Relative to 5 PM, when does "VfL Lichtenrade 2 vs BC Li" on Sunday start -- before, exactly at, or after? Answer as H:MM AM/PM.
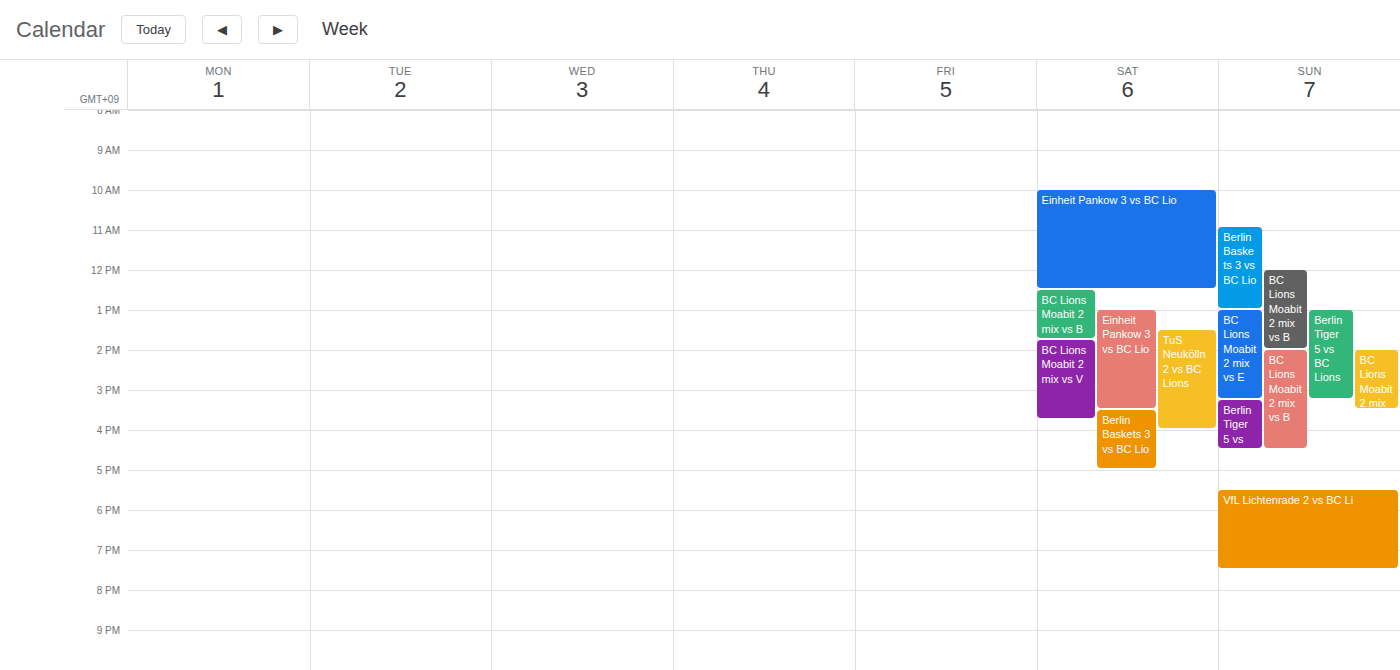
5:30 PM -- after 5 PM, 30 minutes below the 5 PM line.